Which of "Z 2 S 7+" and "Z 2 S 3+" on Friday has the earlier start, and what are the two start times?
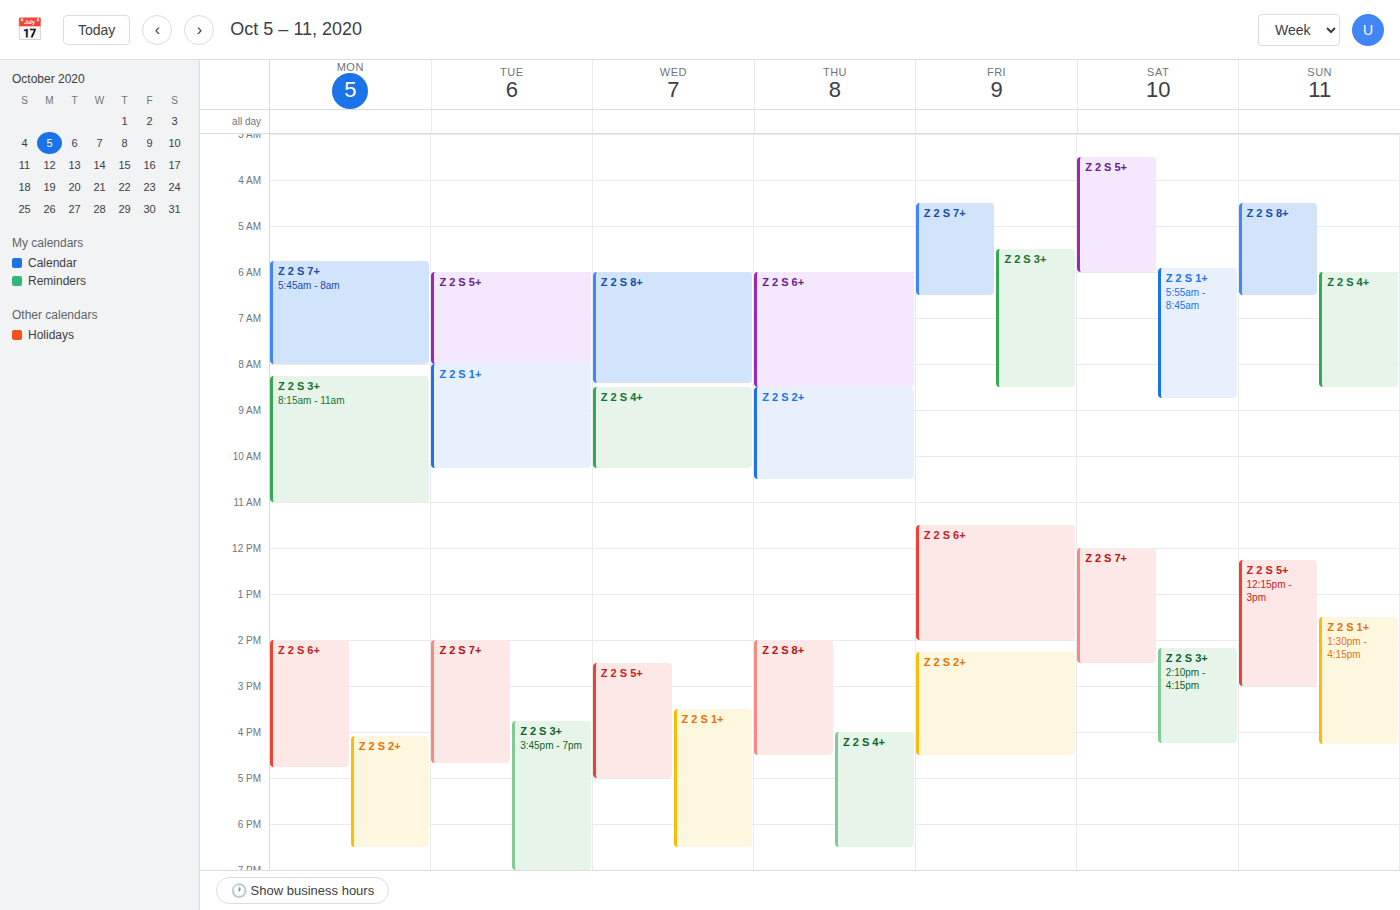
"Z 2 S 7+" 04:30; "Z 2 S 3+" 05:30.